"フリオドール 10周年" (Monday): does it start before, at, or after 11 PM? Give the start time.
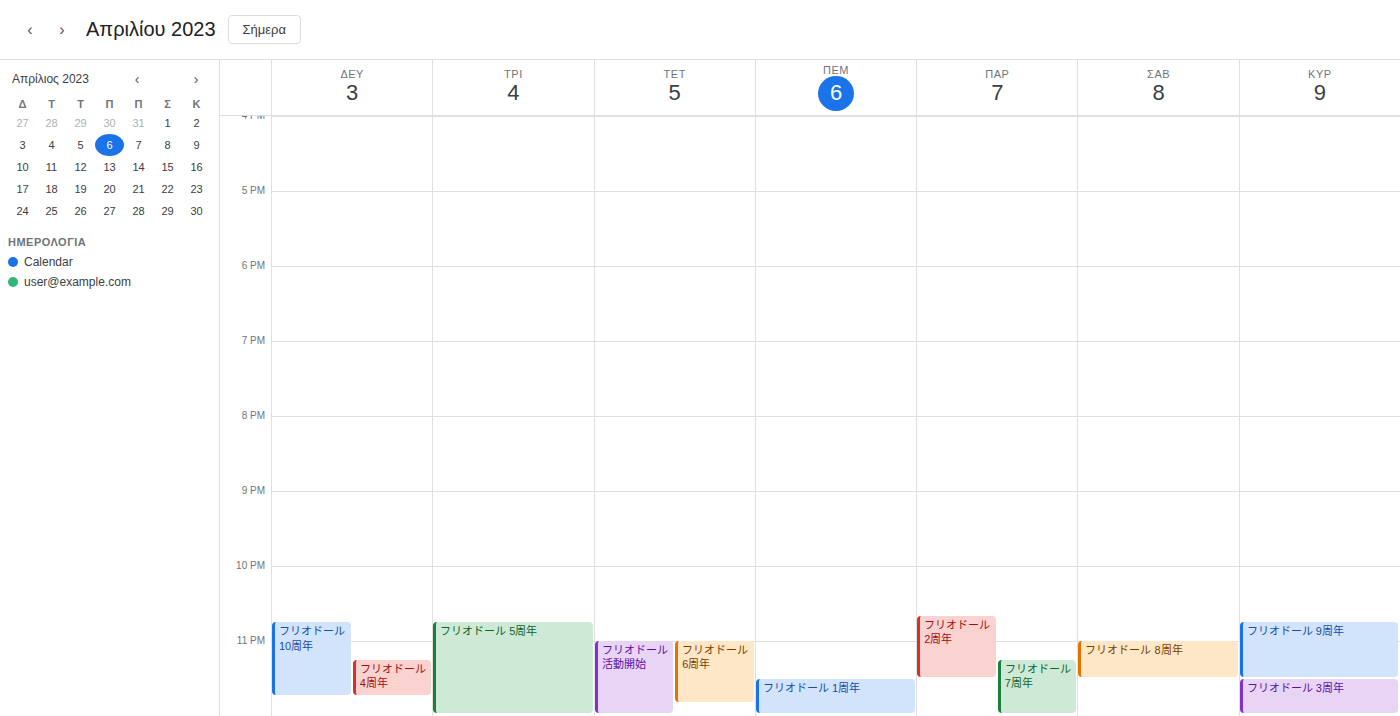
10:45 PM -- before 11 PM, 15 minutes above the 11 PM line.